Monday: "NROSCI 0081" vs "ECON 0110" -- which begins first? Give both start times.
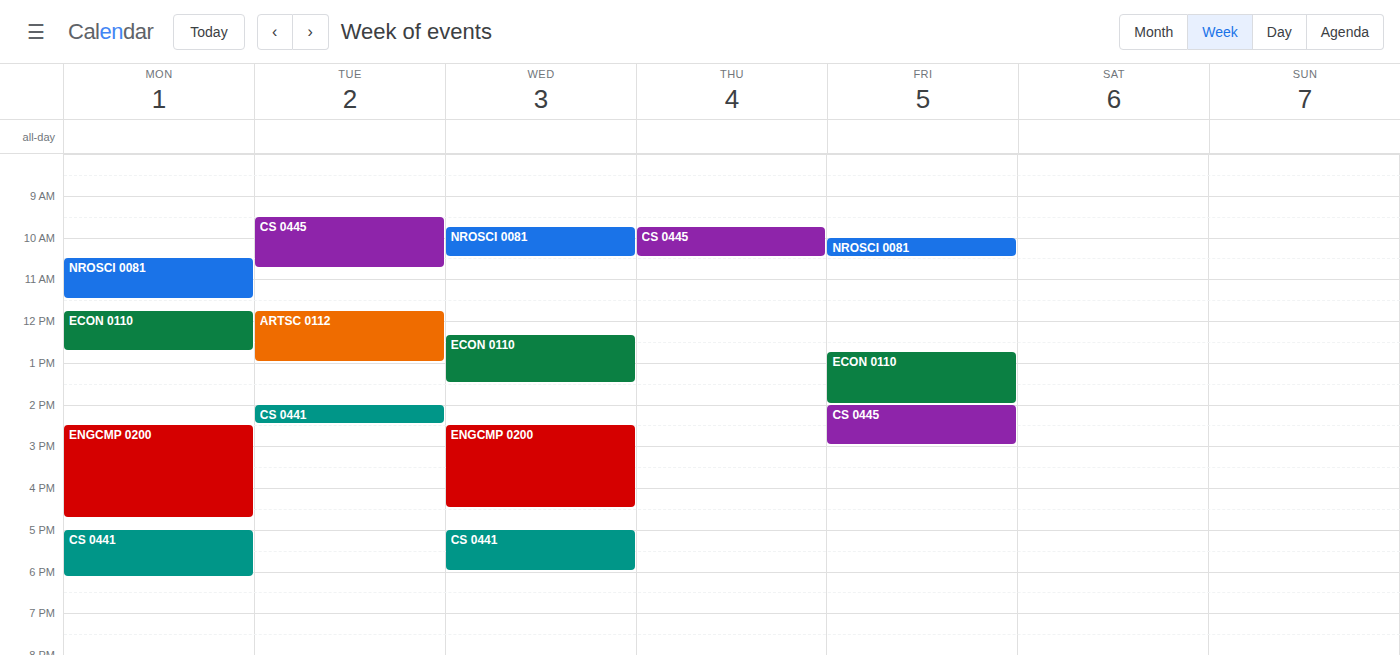
"NROSCI 0081" 10:30 AM; "ECON 0110" 11:45 AM.